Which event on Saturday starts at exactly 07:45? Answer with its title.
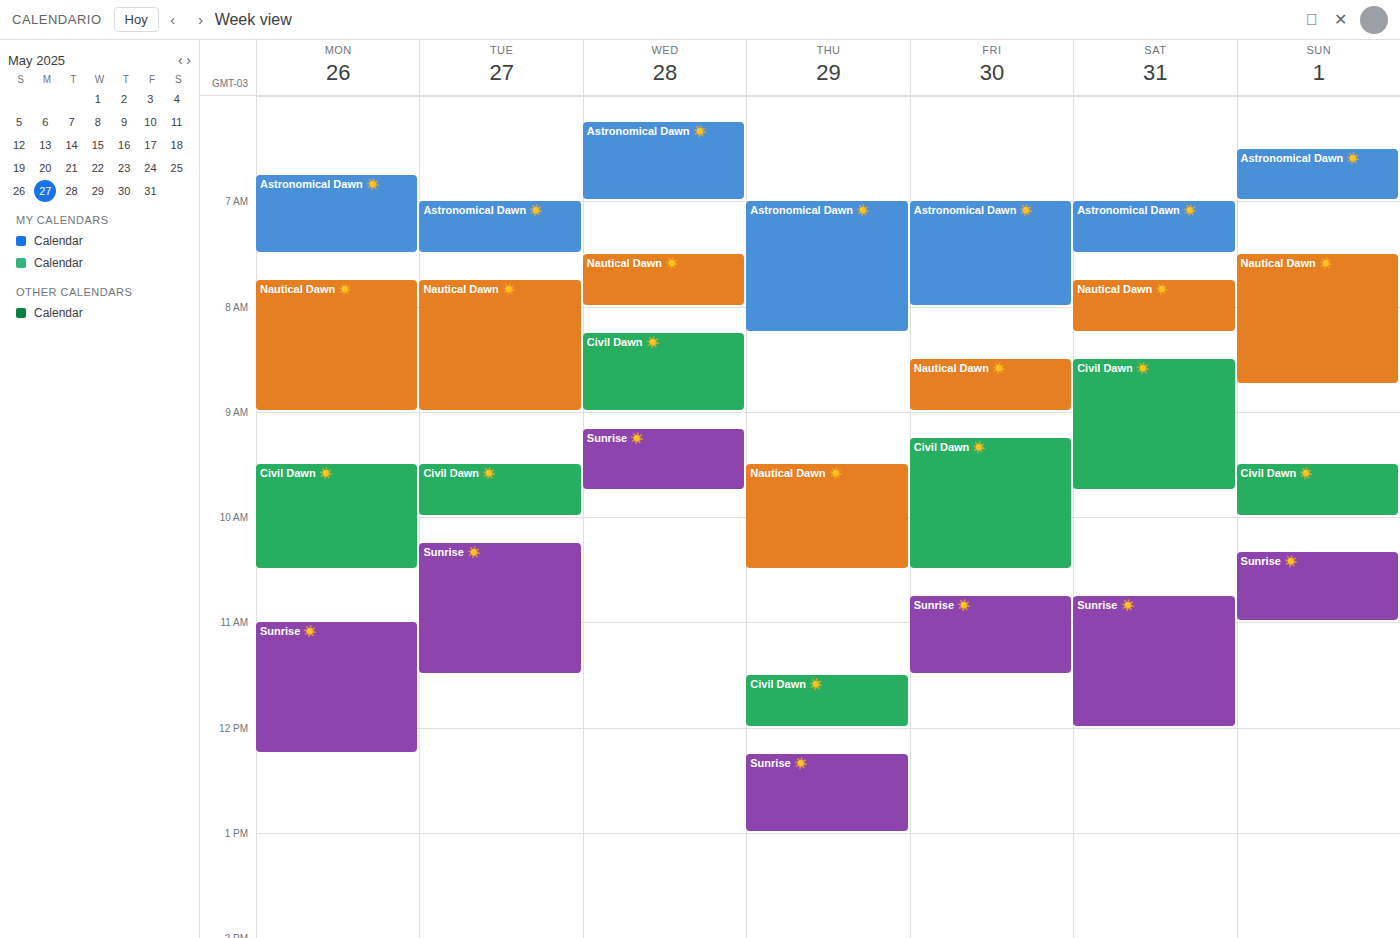
"Nautical Dawn ☀️"